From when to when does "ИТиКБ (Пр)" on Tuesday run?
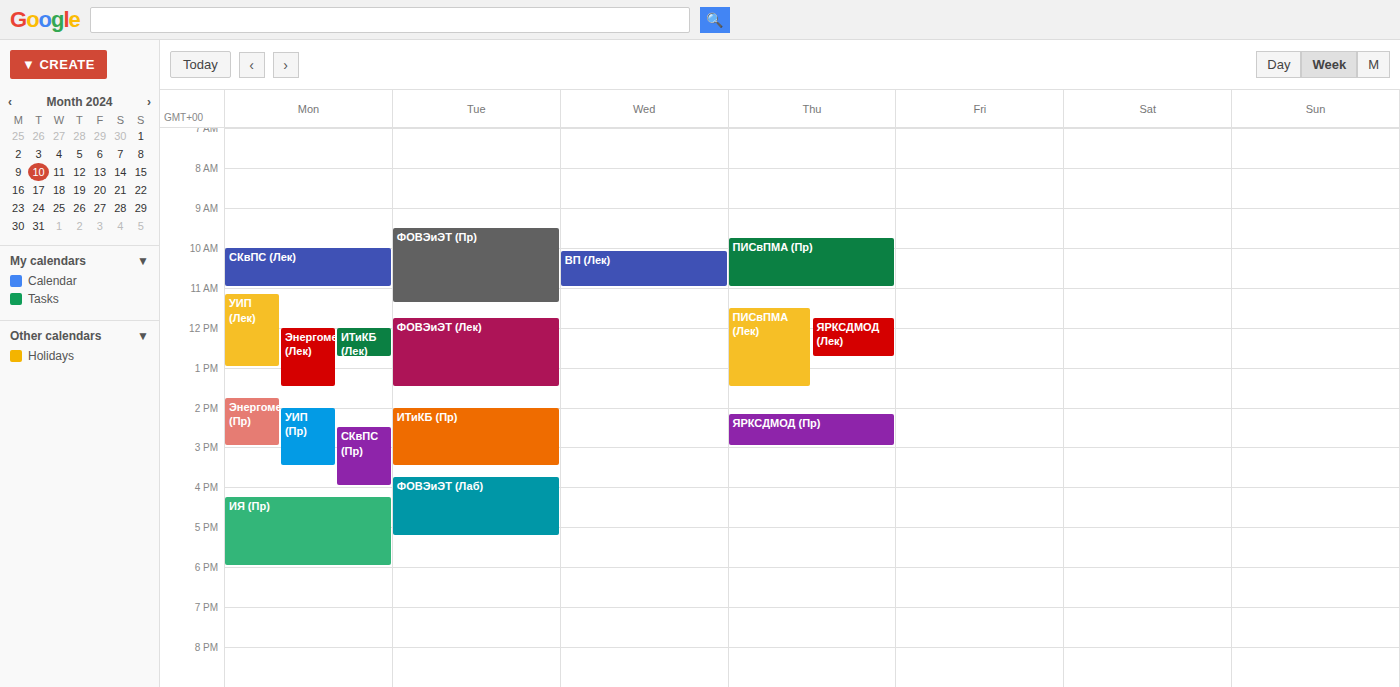
2:00 PM to 3:30 PM